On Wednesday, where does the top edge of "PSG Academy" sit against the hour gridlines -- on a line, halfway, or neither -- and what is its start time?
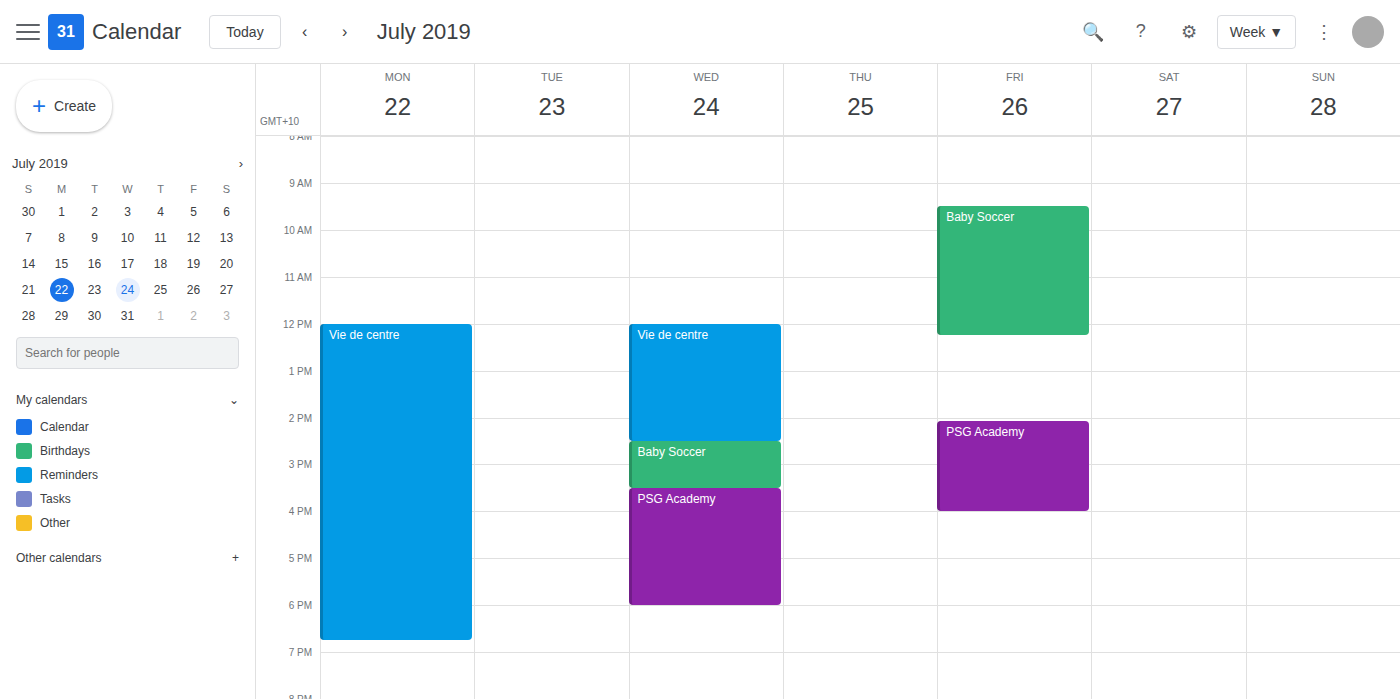
3:30 PM -- halfway between the 3 PM and 4 PM lines.